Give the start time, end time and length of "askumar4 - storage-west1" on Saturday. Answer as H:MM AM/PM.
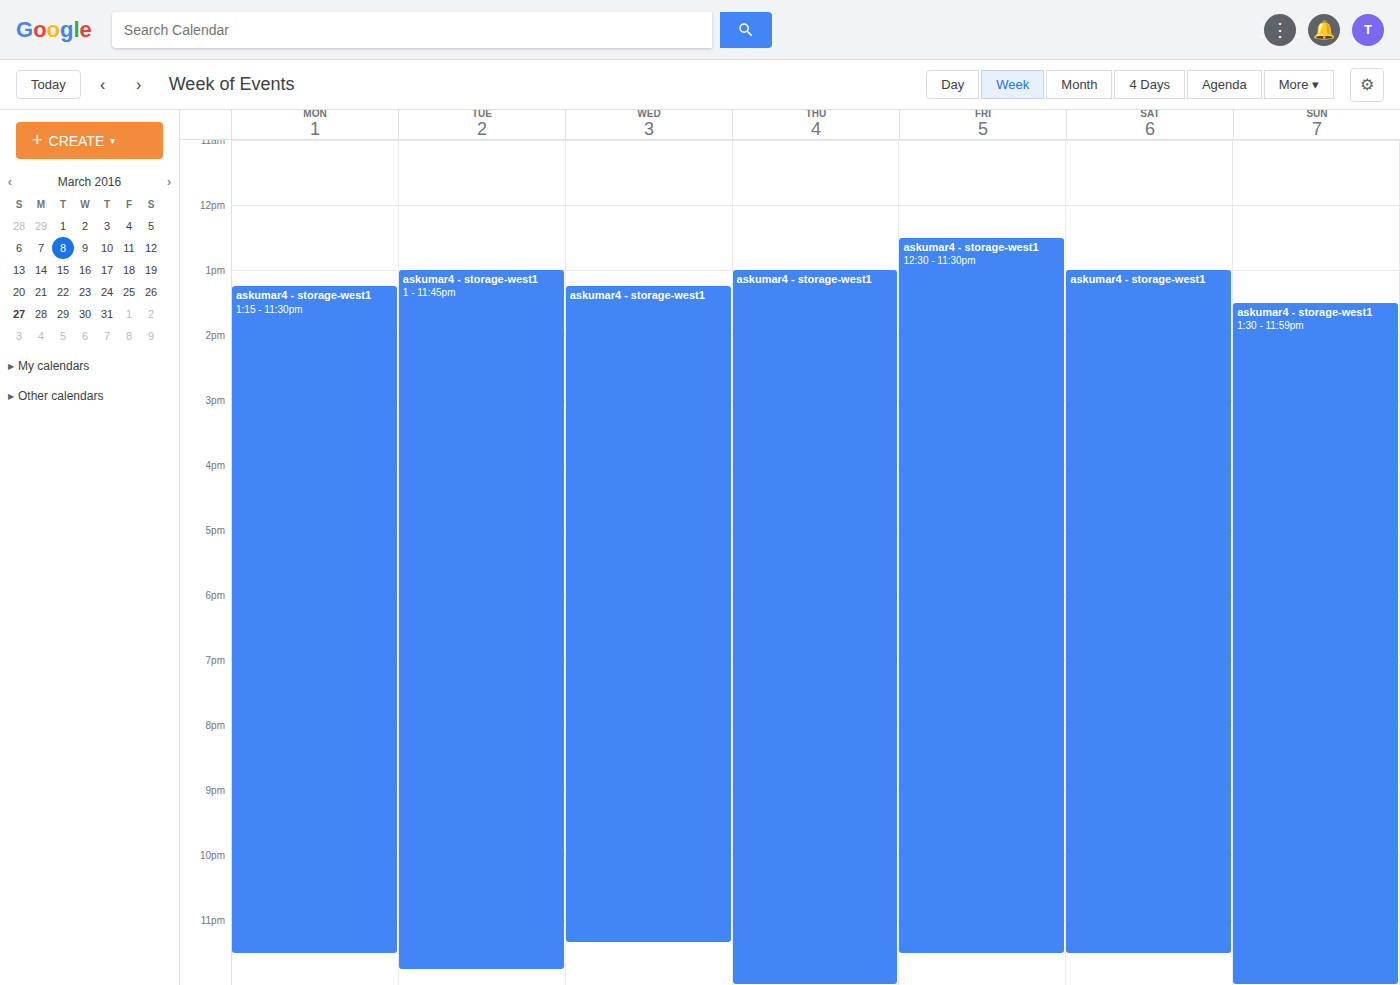
1:00 PM to 11:30 PM, 10 hours 30 minutes